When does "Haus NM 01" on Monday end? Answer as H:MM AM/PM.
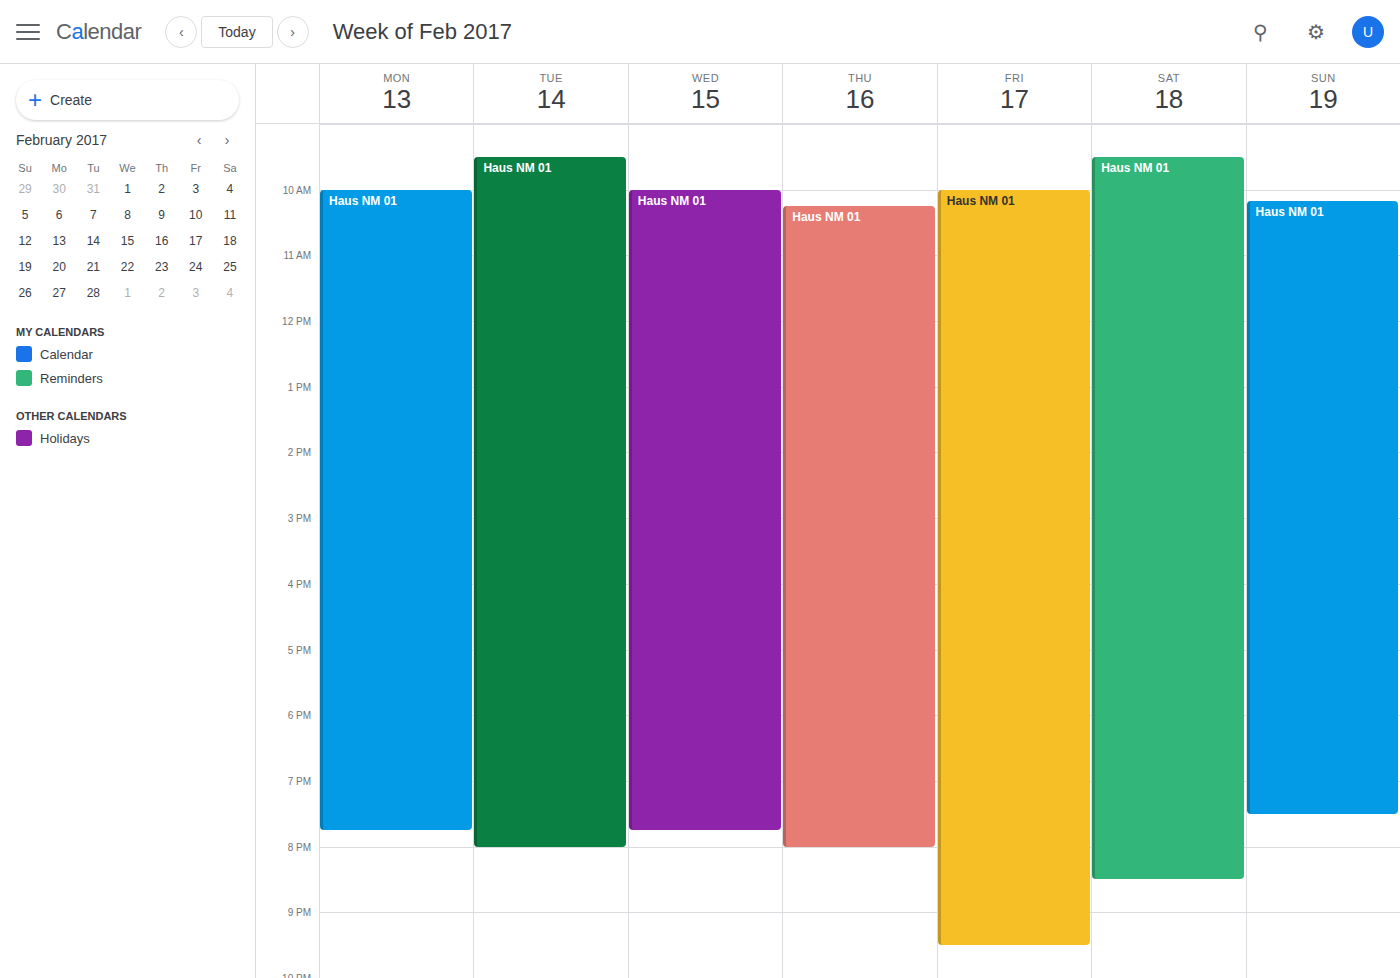
7:45 PM